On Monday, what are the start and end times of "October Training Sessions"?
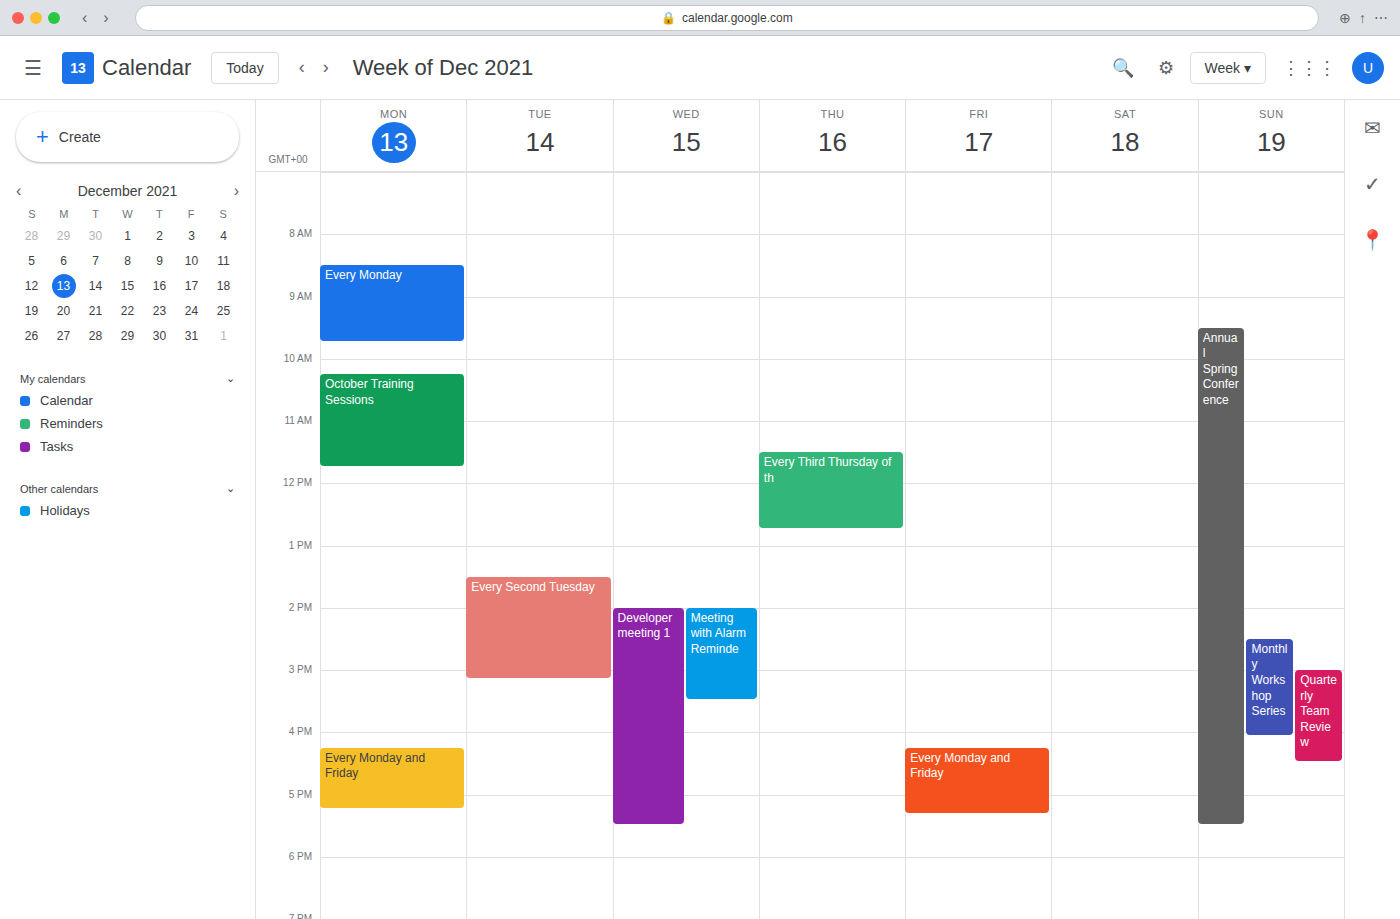
10:15 to 11:45